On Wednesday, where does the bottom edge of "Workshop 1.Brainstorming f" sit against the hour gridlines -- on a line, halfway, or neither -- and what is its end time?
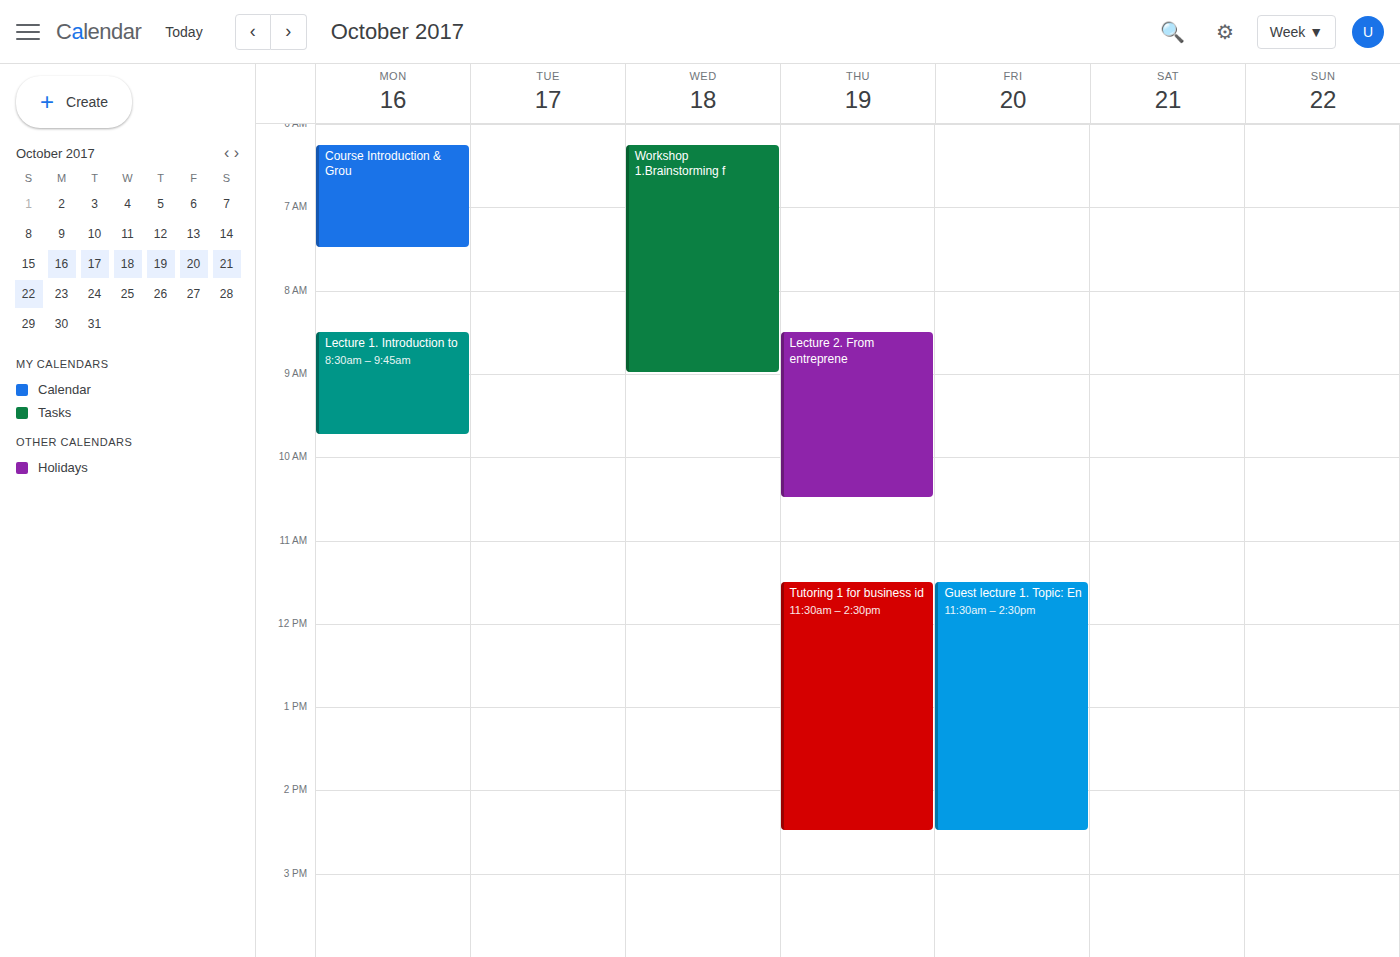
9:00 AM -- exactly on the 9 AM line.